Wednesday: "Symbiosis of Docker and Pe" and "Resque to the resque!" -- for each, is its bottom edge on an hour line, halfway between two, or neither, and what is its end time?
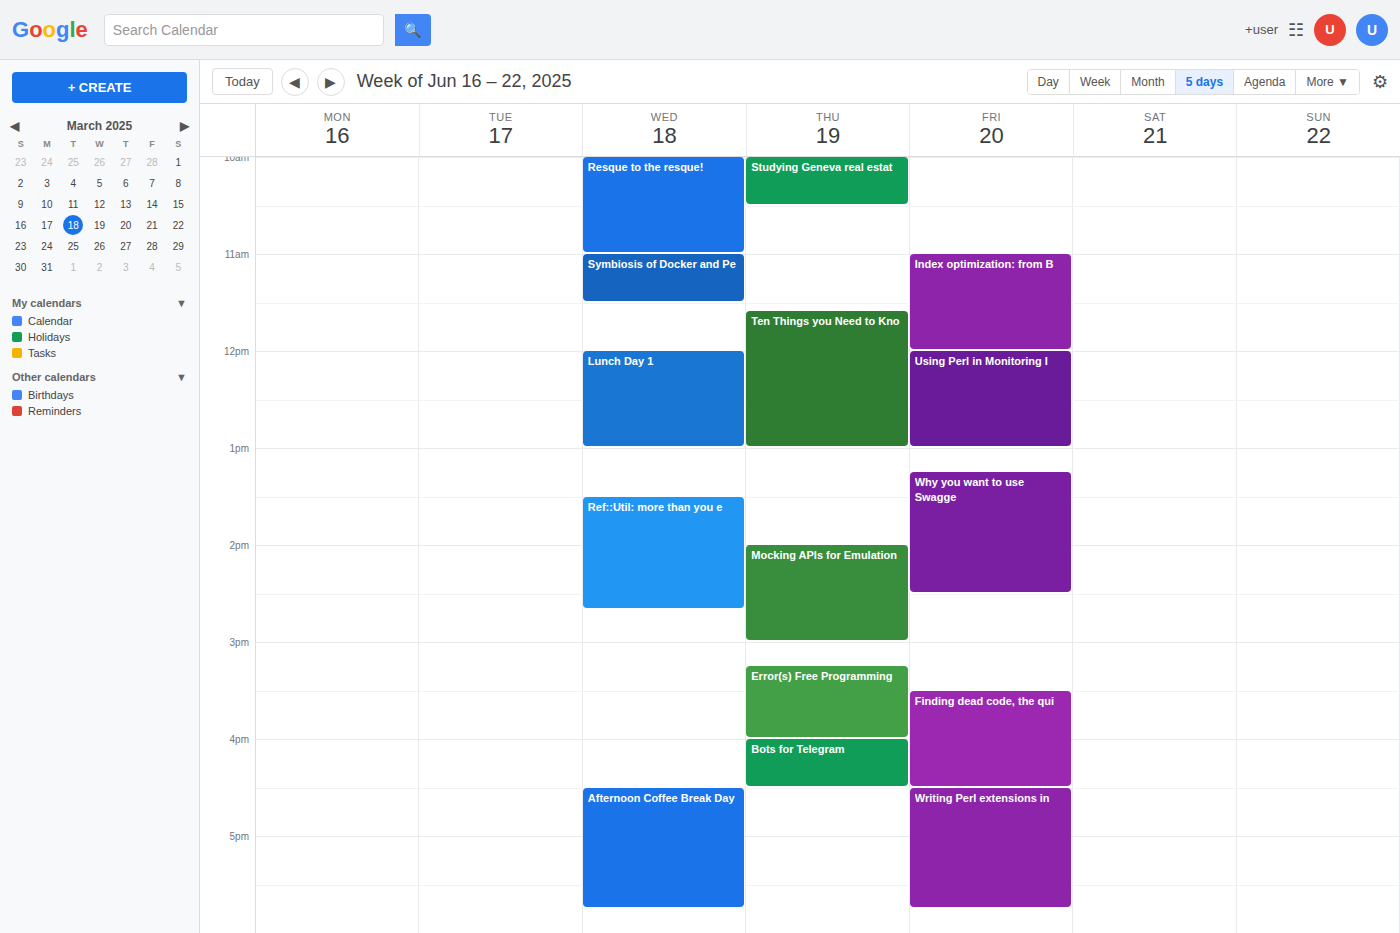
"Symbiosis of Docker and Pe": 11:30 AM, halfway between the 11 AM and 12 PM lines. "Resque to the resque!": 11:00 AM, exactly on the 11 AM line.